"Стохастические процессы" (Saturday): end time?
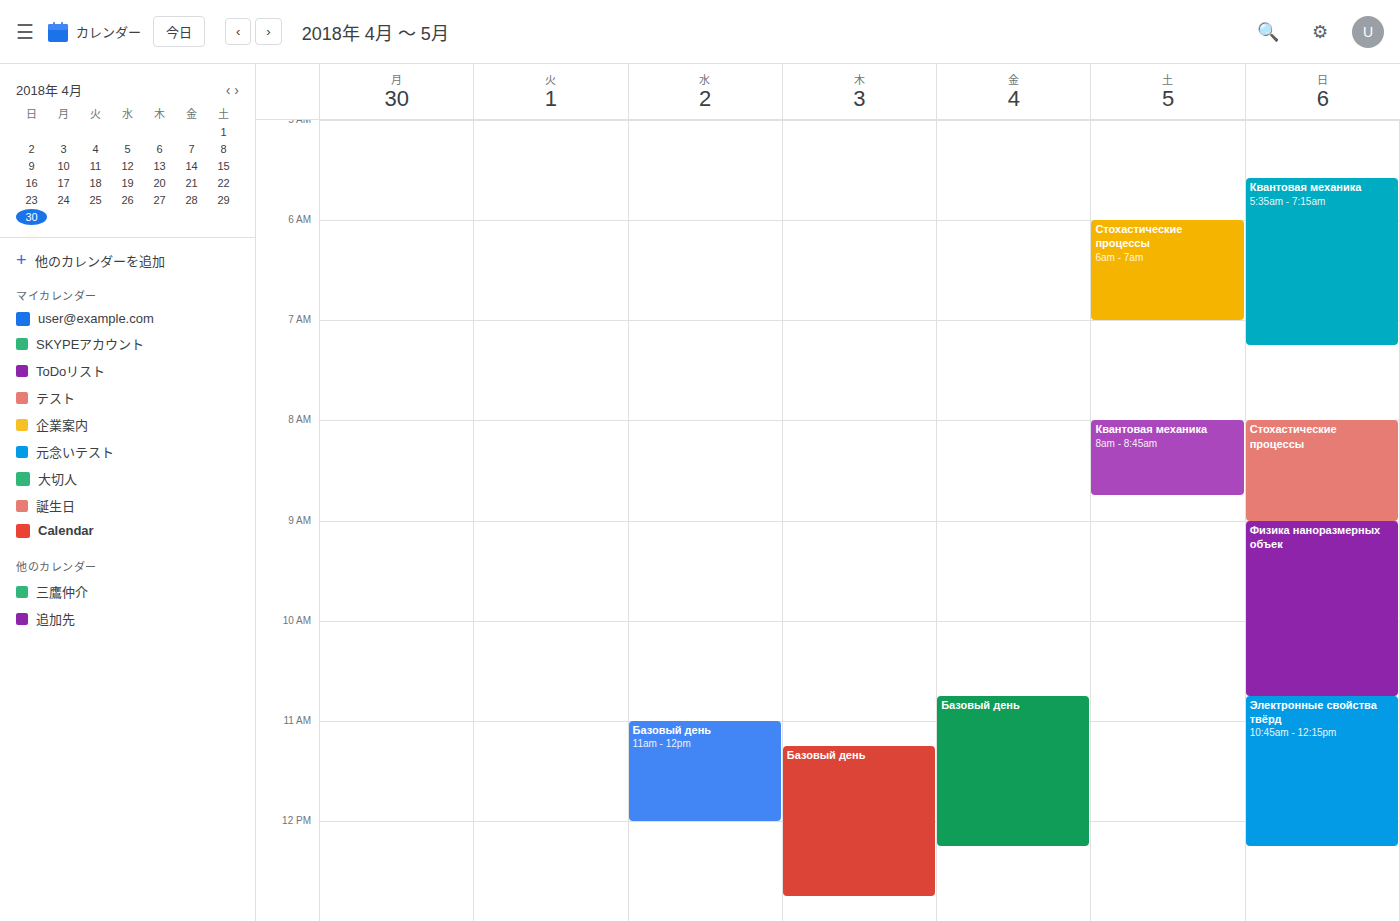
7:00 AM